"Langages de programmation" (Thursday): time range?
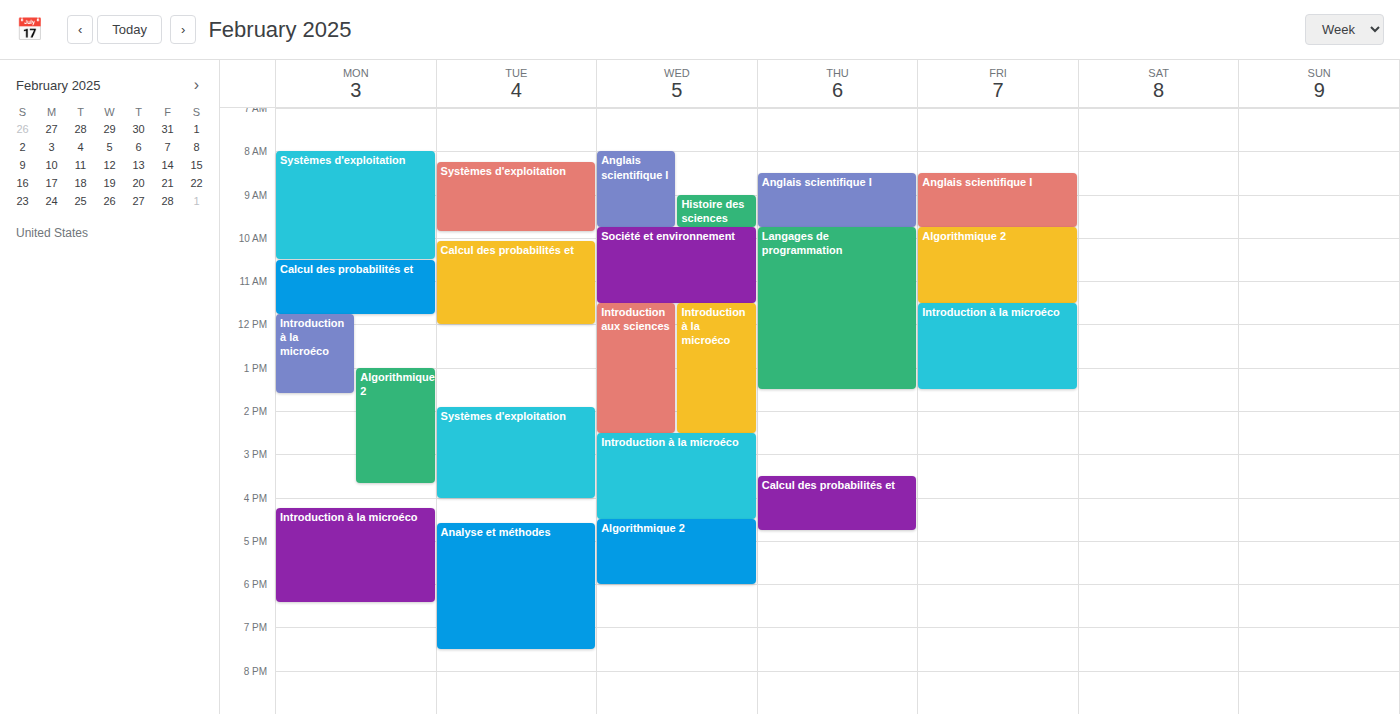
09:45 to 13:30